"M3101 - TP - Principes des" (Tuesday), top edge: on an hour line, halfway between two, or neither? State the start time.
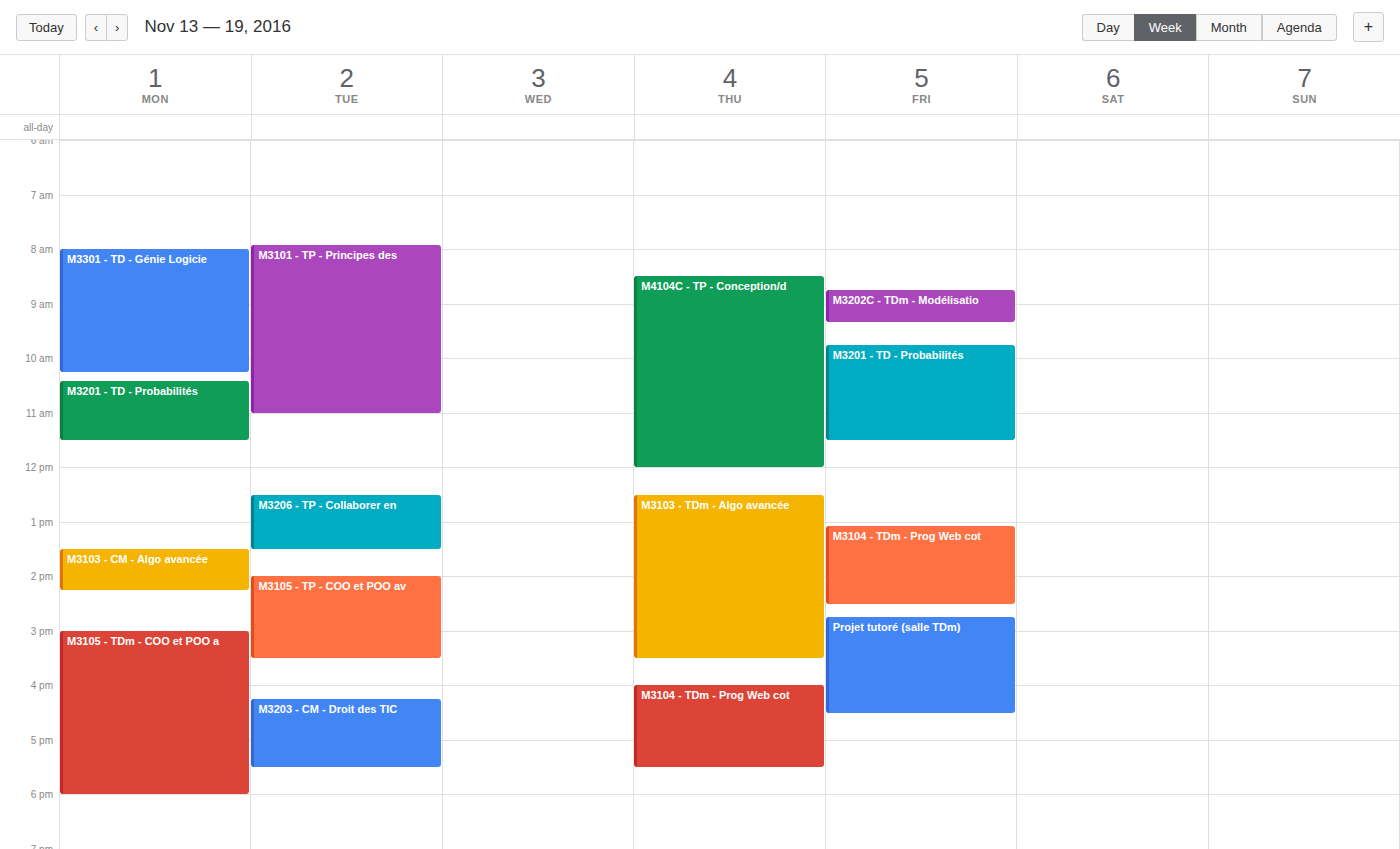
7:55 AM -- neither: 55 minutes below the 7 AM line and 5 minutes above the 8 AM line.